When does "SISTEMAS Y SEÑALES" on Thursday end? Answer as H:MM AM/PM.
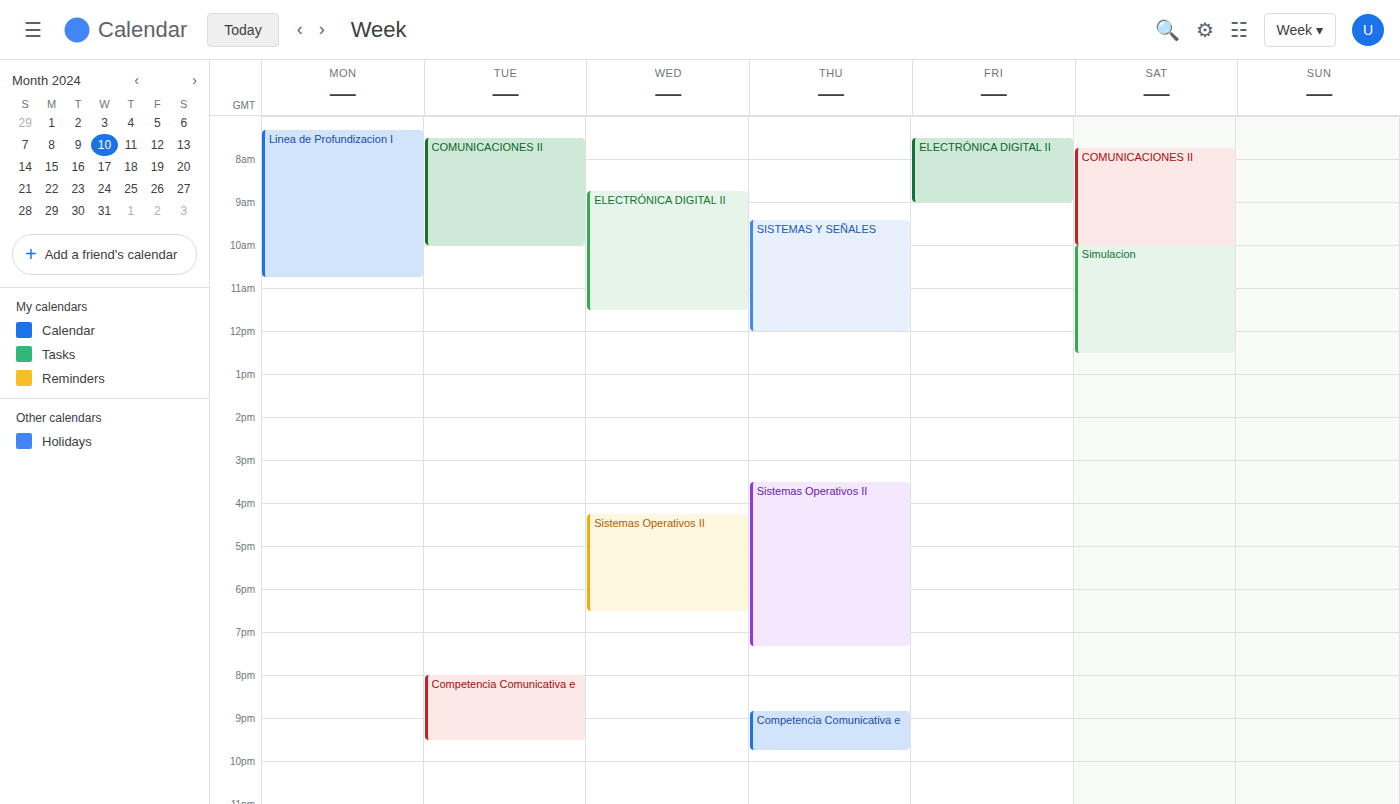
12:00 PM